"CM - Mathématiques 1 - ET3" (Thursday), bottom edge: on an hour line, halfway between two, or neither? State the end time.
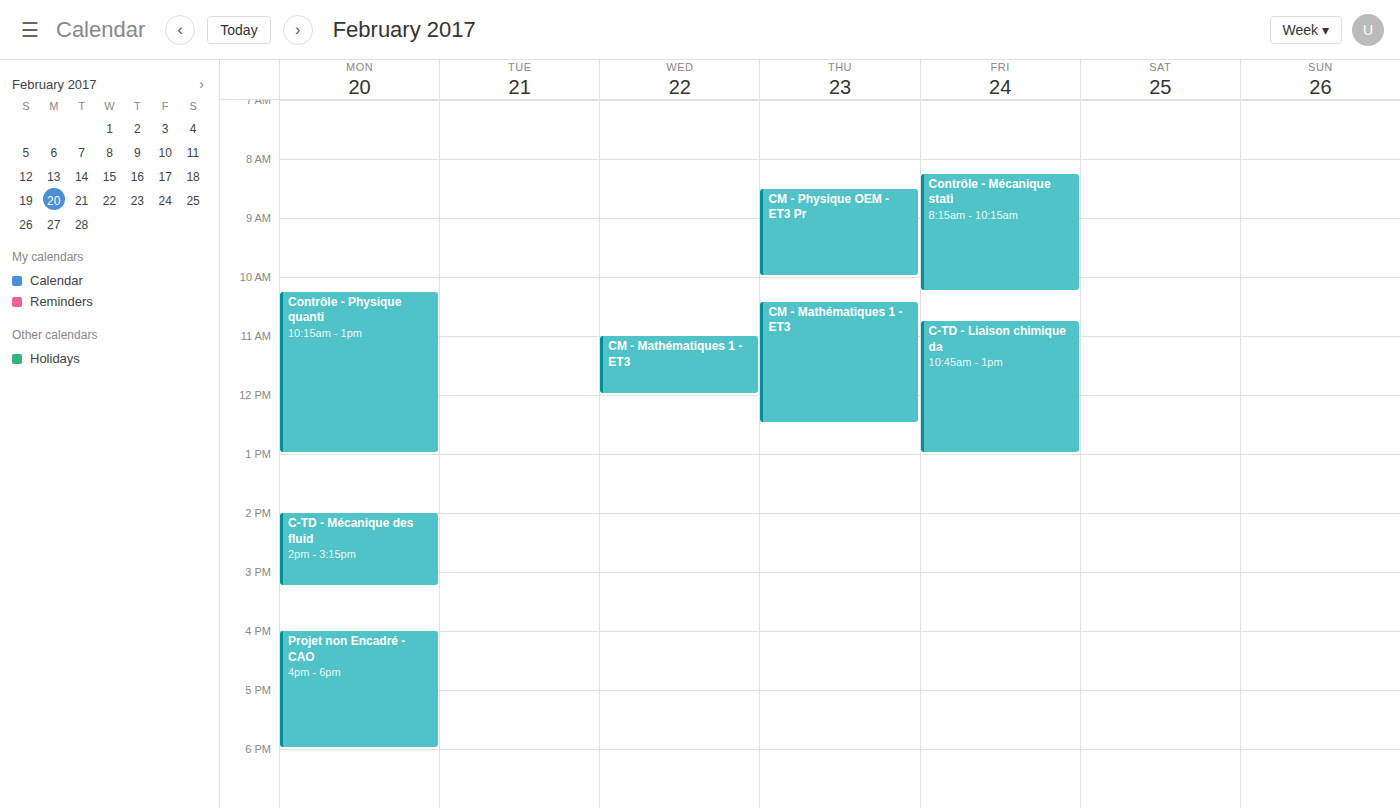
12:30 -- halfway between the 12:00 and 13:00 lines.